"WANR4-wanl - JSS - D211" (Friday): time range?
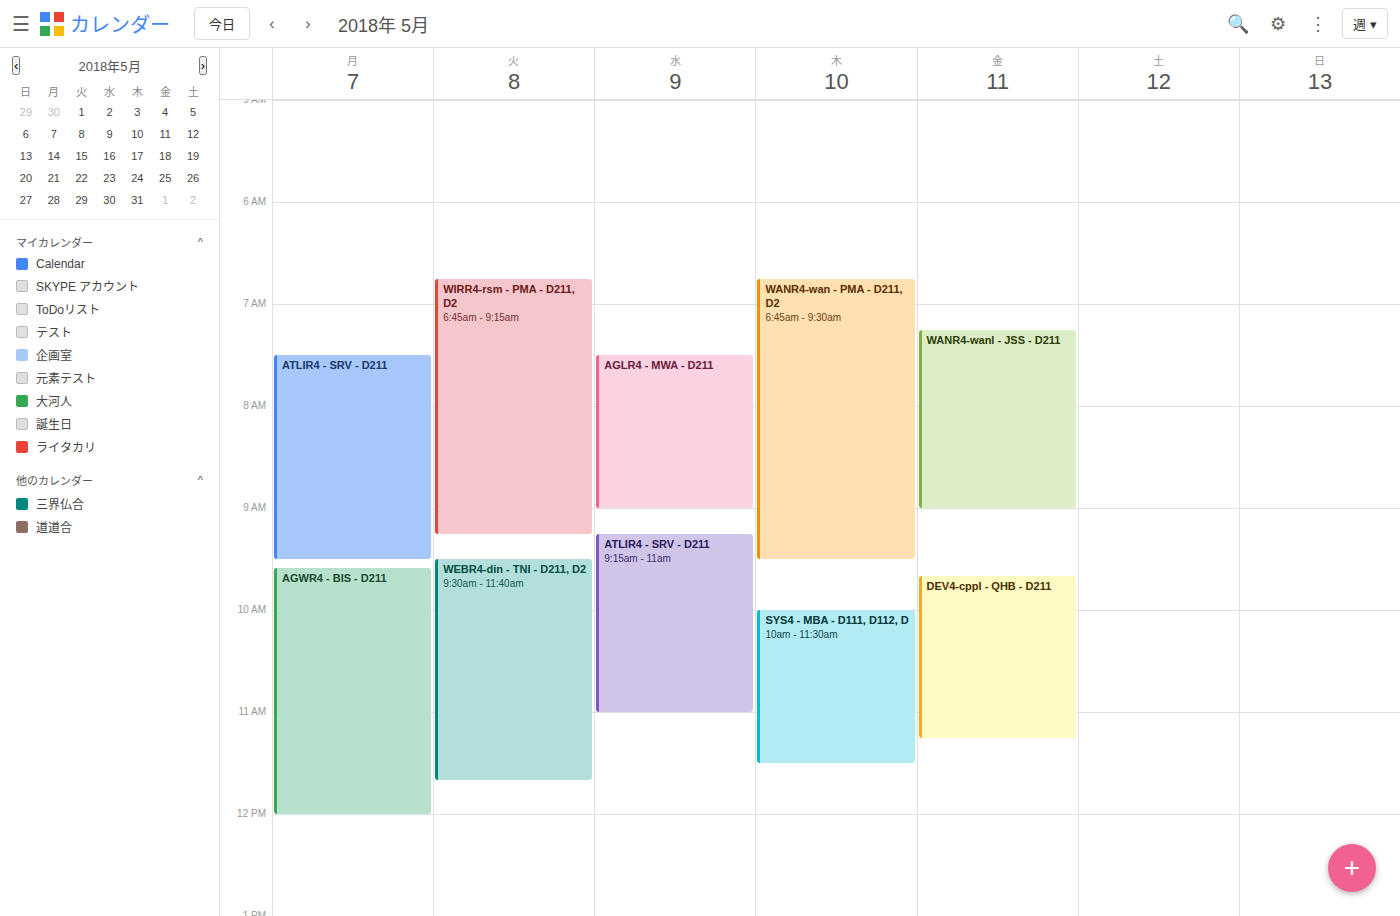
07:15 to 09:00